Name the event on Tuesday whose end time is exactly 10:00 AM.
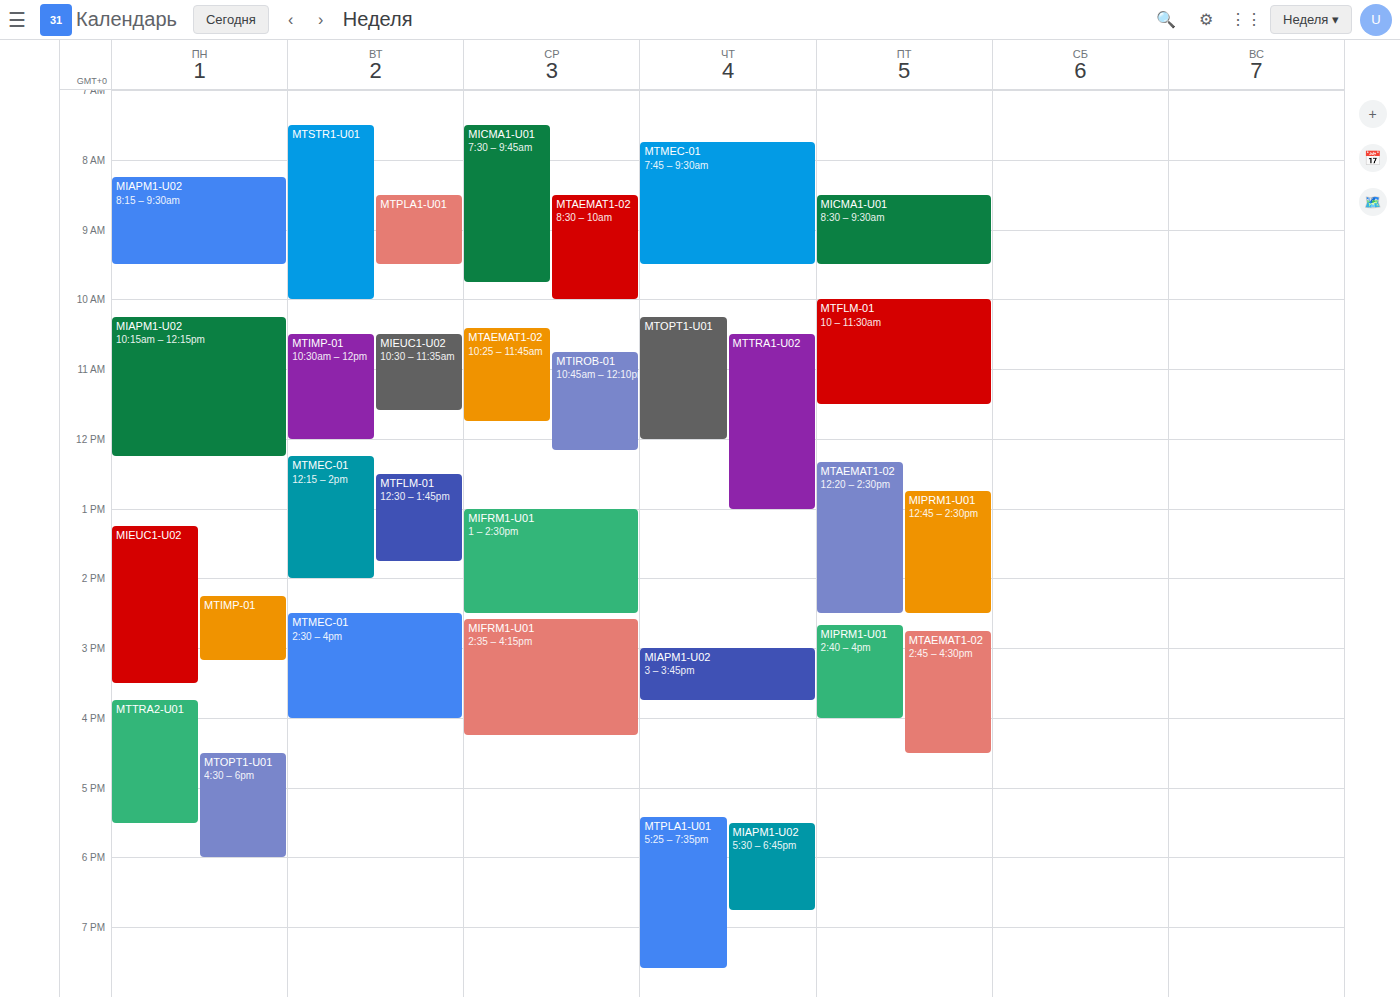
"MTSTR1-U01"